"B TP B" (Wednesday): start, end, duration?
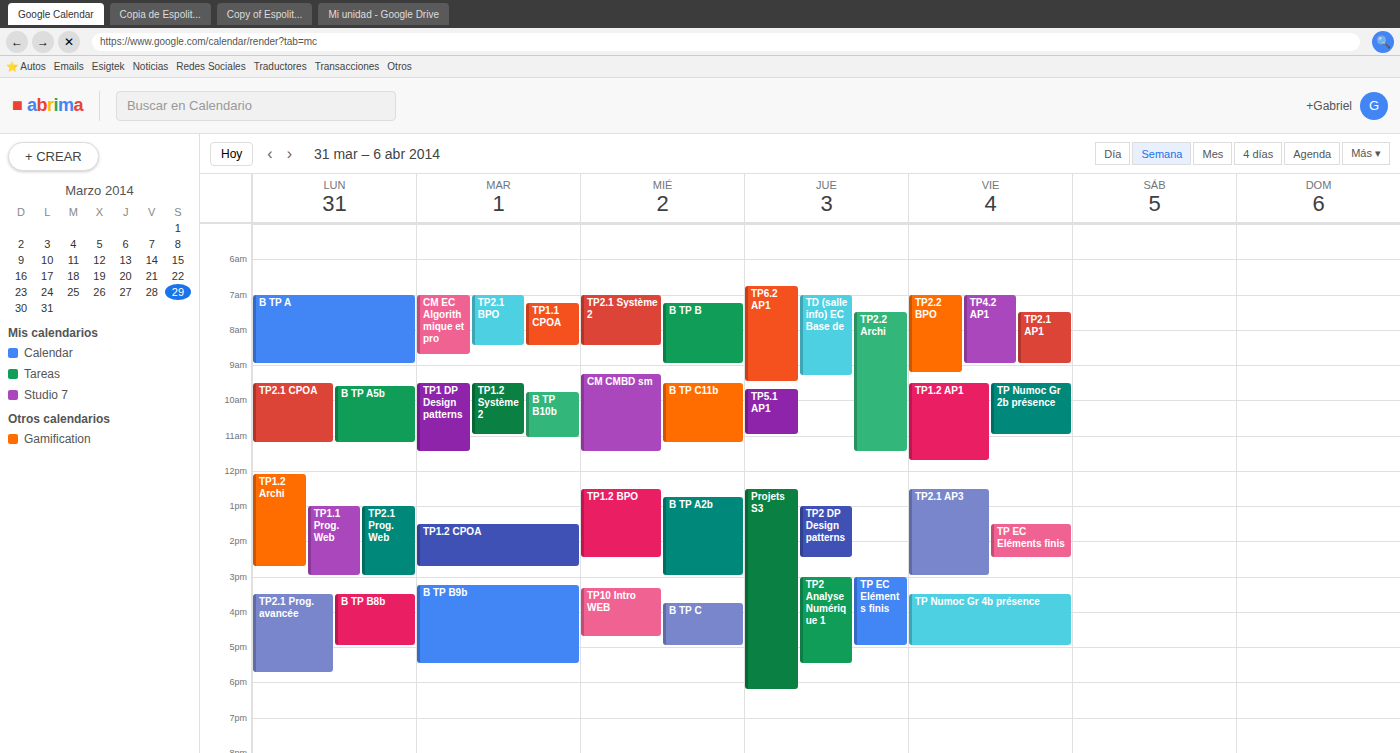
7:15 AM to 9:00 AM, 1 hour 45 minutes